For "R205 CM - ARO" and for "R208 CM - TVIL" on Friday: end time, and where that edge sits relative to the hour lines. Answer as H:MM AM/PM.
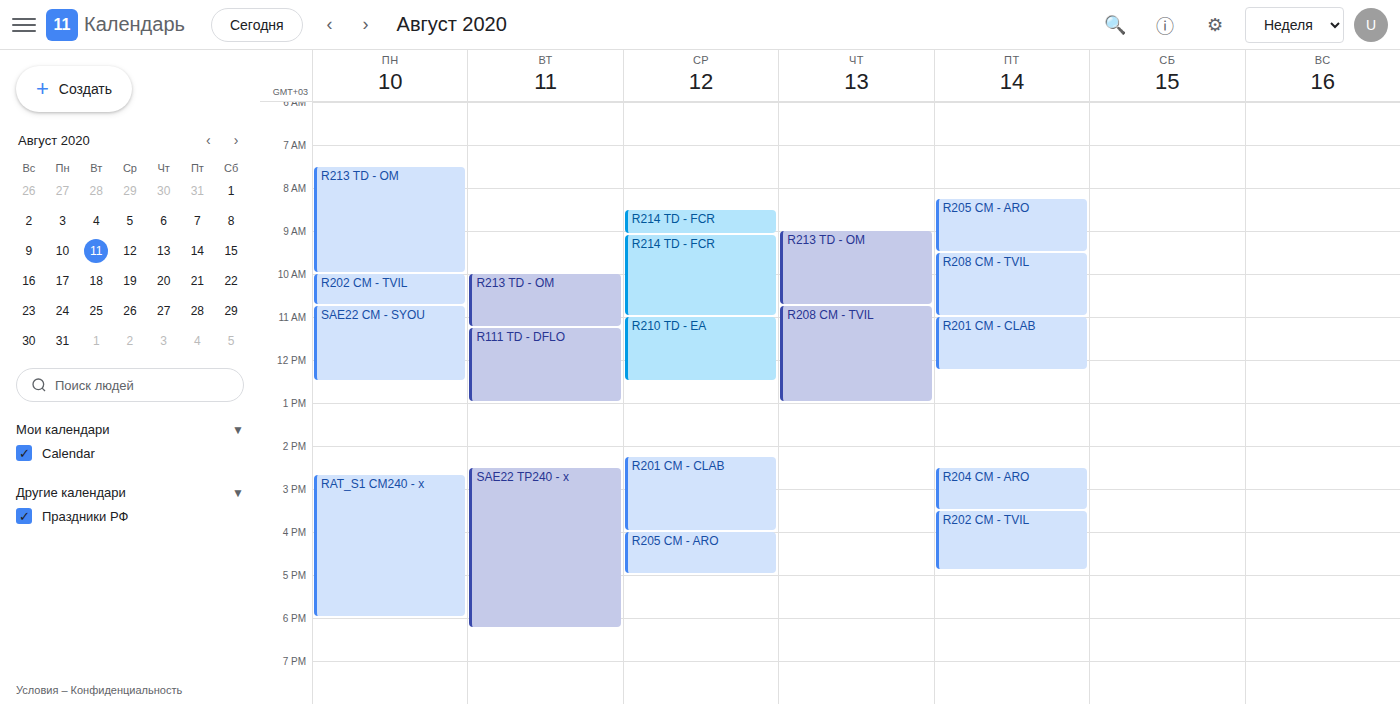
"R205 CM - ARO": 9:30 AM, halfway between the 9 AM and 10 AM lines. "R208 CM - TVIL": 11:00 AM, exactly on the 11 AM line.